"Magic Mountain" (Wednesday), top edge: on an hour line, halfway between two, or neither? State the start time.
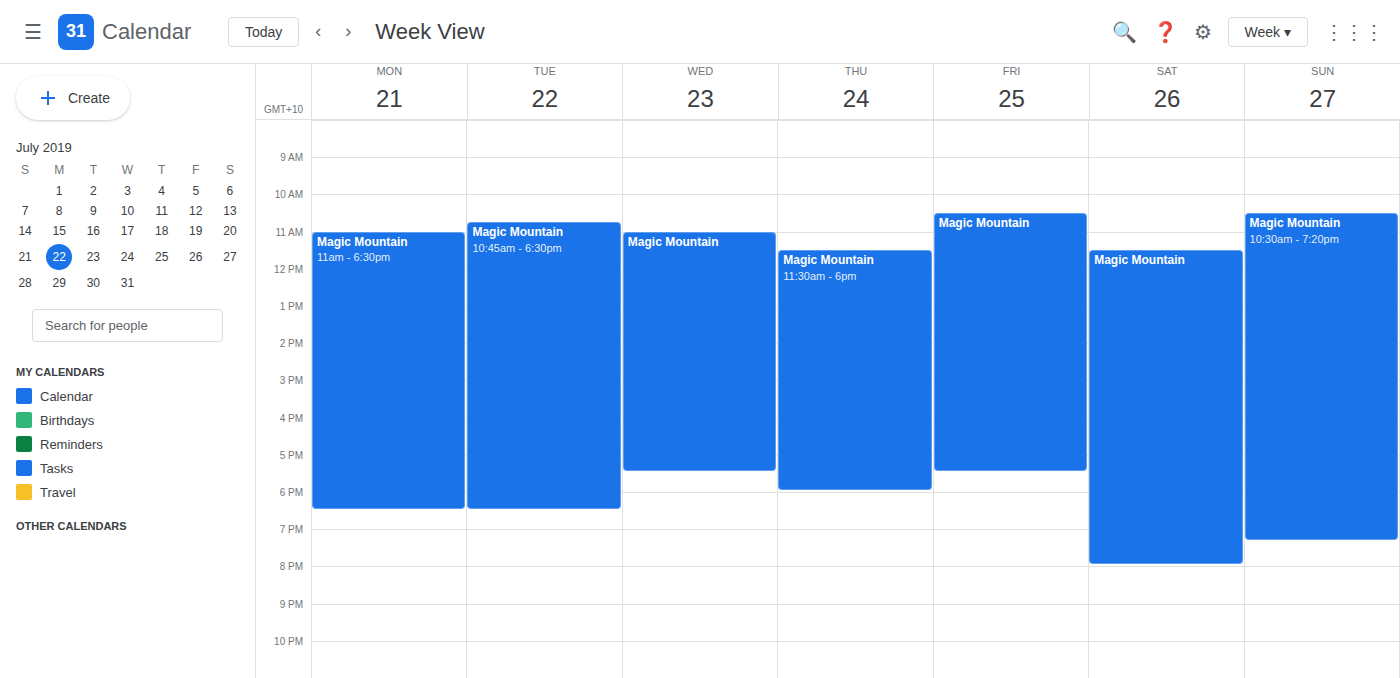
11:00 AM -- exactly on the 11 AM line.